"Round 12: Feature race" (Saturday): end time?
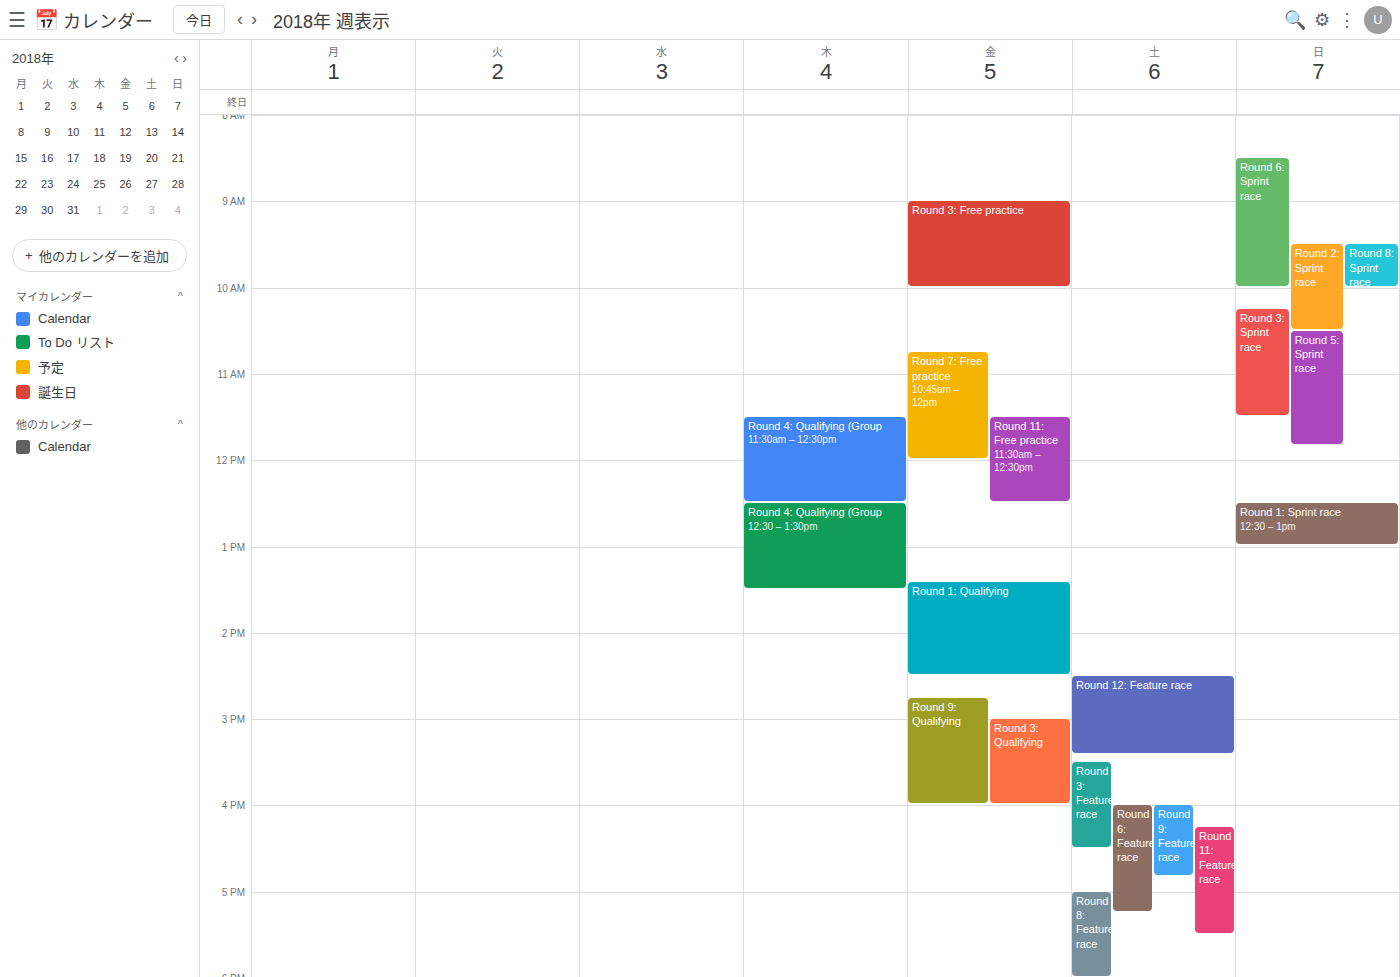
3:25 PM